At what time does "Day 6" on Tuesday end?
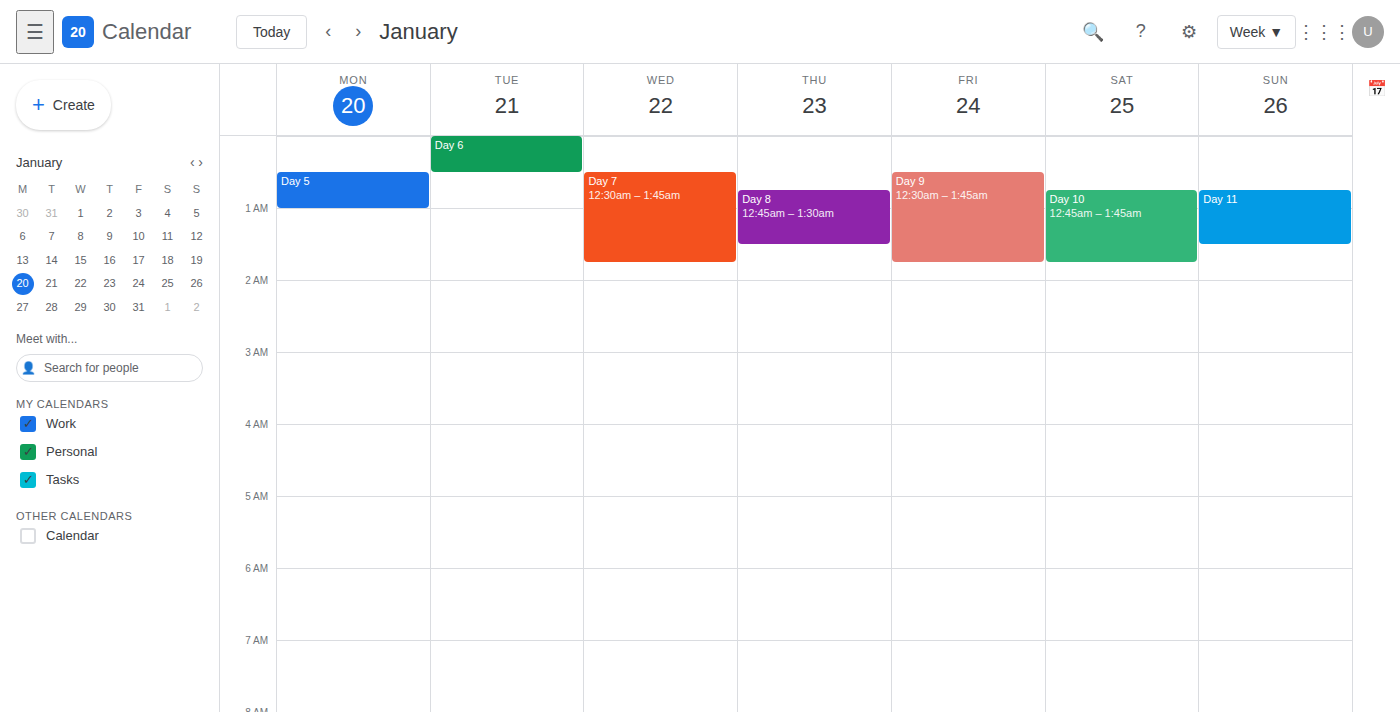
00:30